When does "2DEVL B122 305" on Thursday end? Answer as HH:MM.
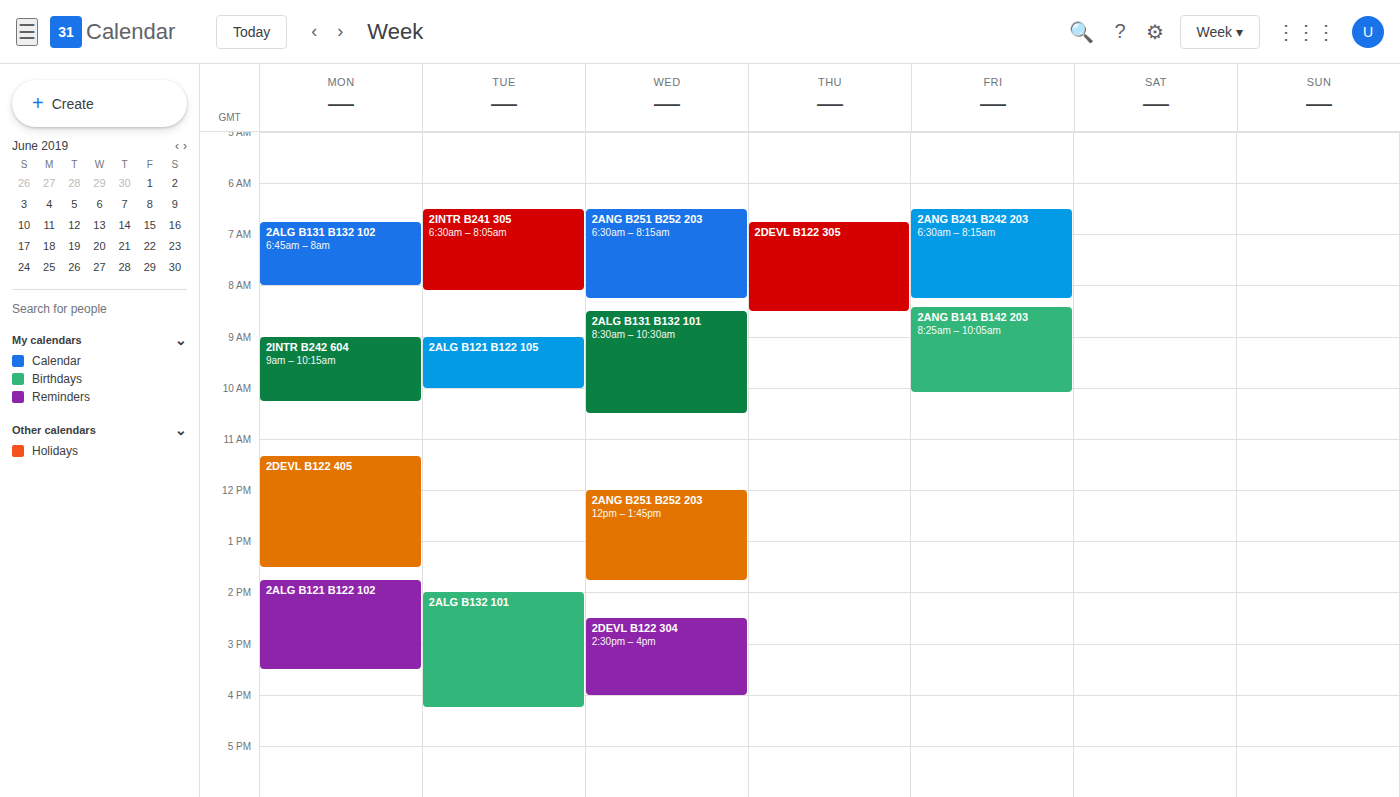
08:30